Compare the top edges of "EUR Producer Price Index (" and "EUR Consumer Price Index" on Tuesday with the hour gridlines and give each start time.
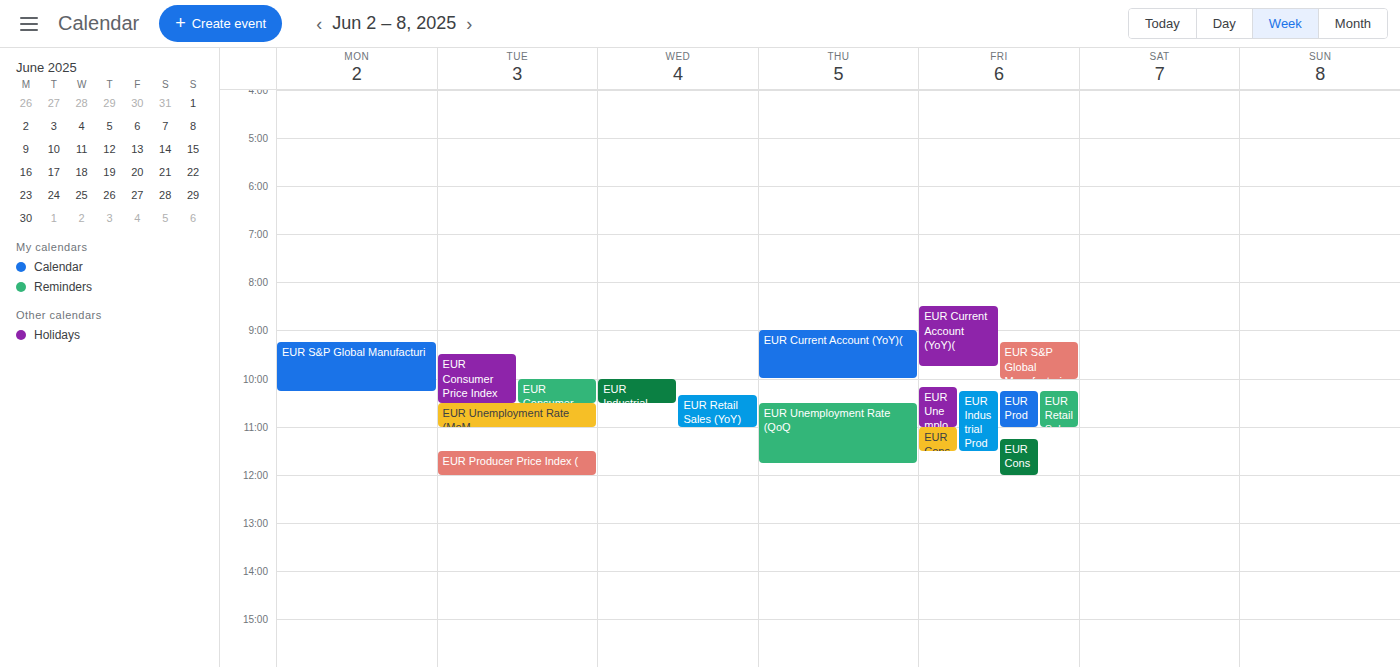
"EUR Producer Price Index (": 11:30 AM, halfway between the 11 AM and 12 PM lines. "EUR Consumer Price Index": 9:30 AM, halfway between the 9 AM and 10 AM lines.